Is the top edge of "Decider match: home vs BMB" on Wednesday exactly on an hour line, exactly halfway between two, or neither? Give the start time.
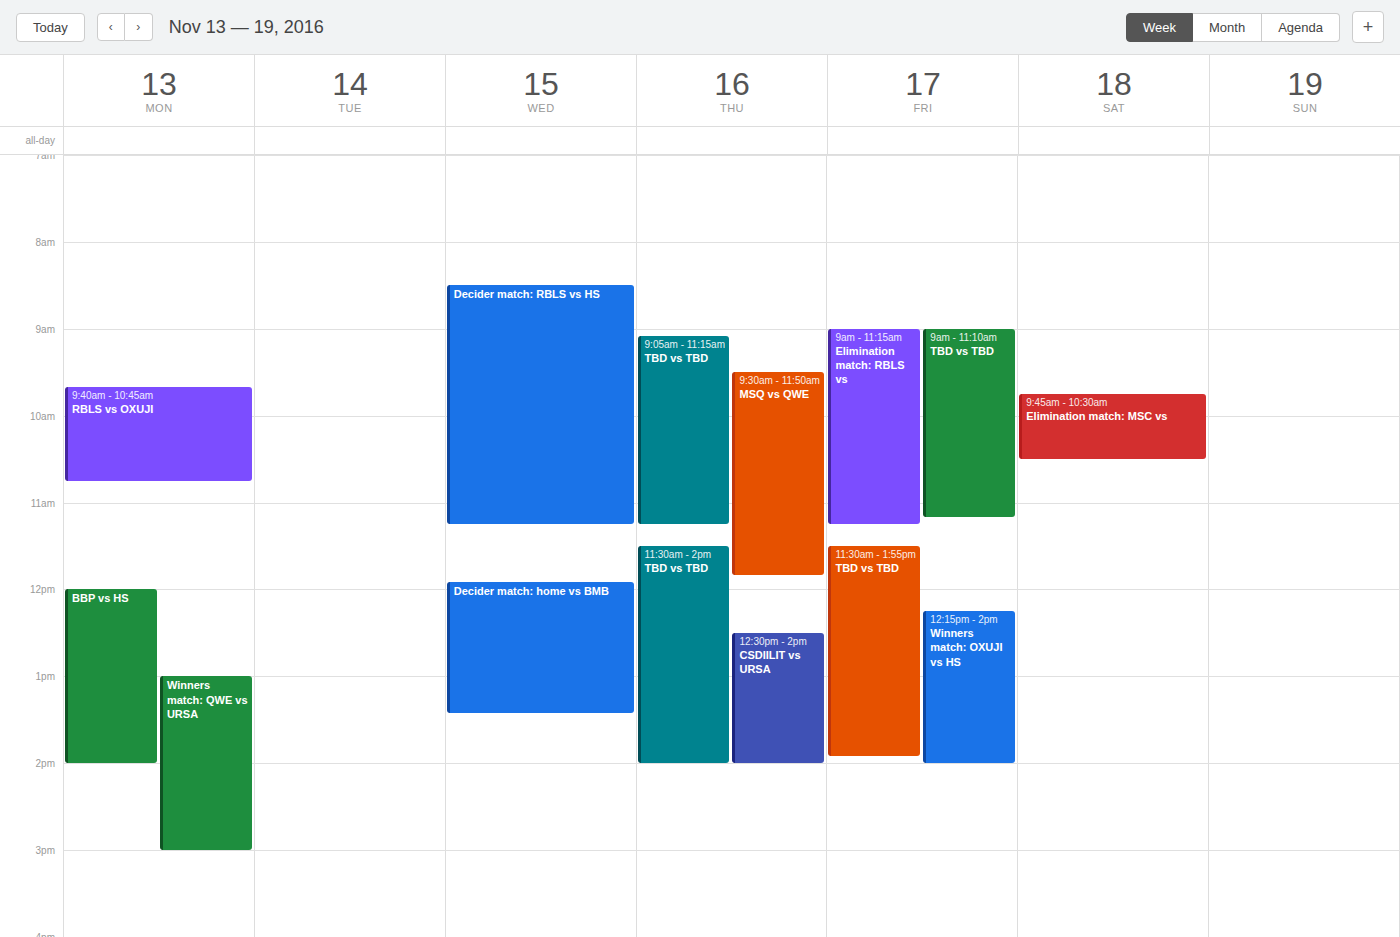
11:55 -- neither: 55 minutes below the 11:00 line and 5 minutes above the 12:00 line.